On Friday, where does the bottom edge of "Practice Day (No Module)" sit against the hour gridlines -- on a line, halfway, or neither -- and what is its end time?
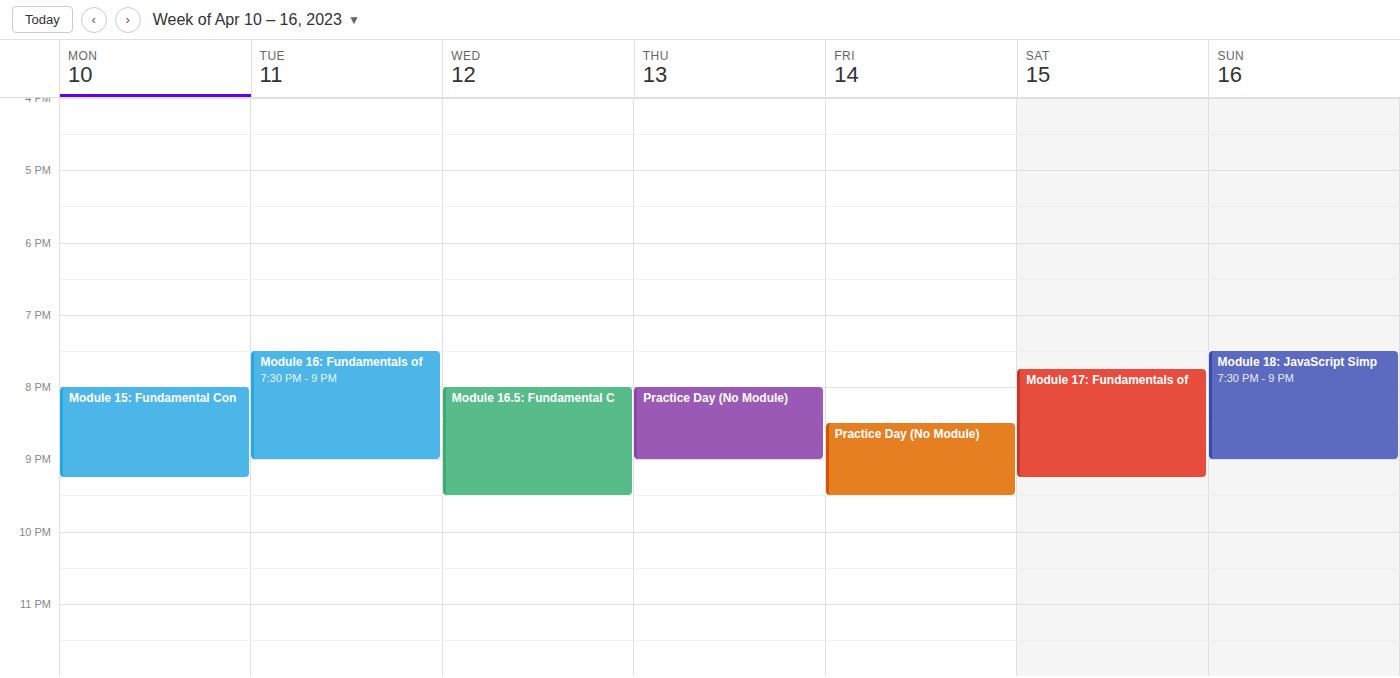
21:30 -- halfway between the 21:00 and 22:00 lines.